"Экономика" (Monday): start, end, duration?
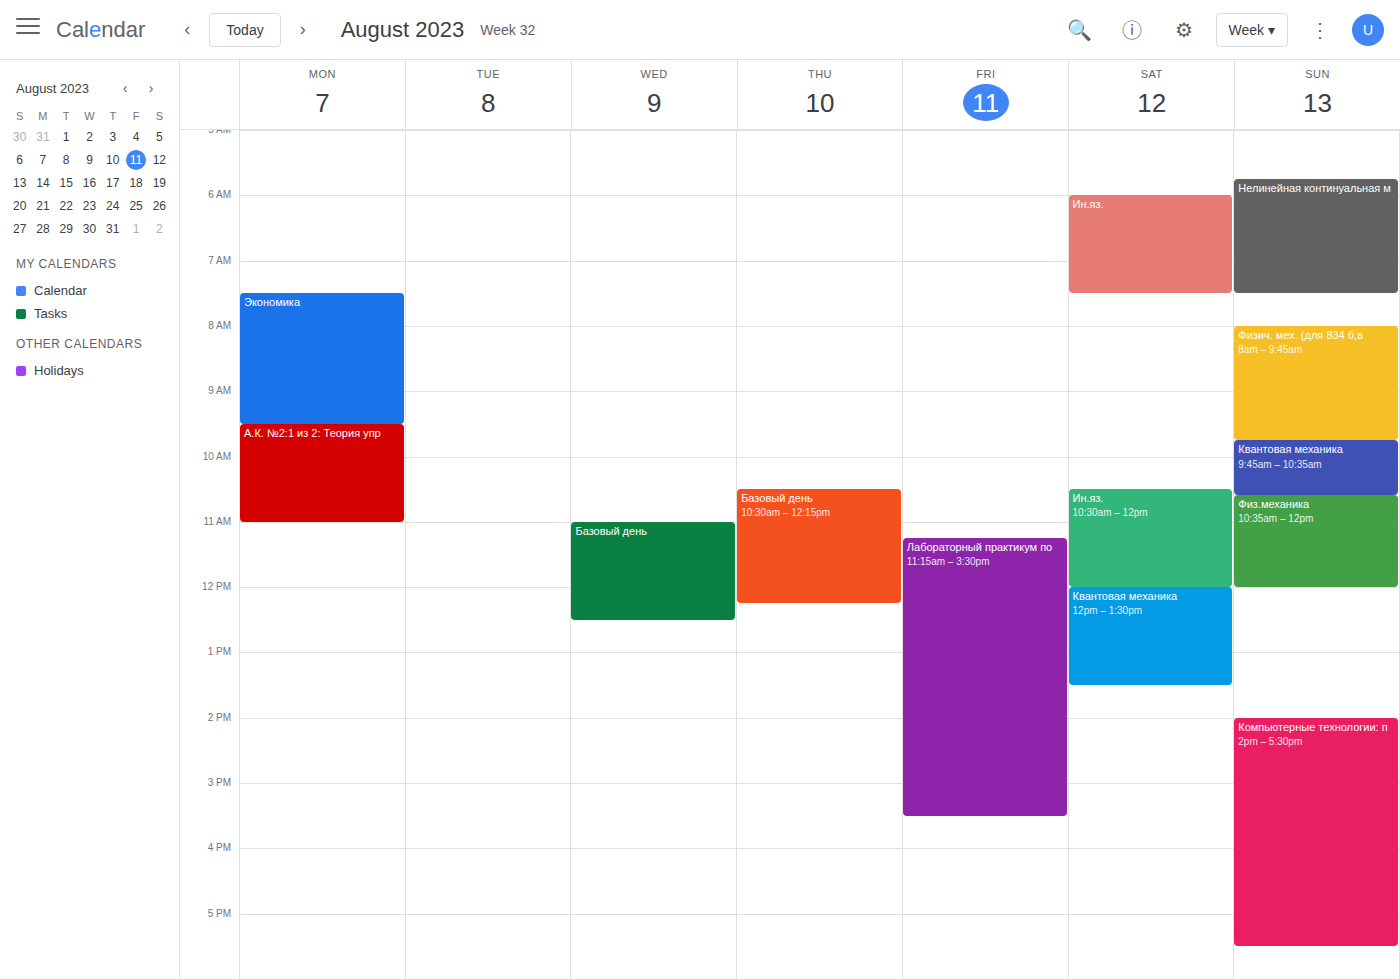
07:30 to 09:30, 2 hours